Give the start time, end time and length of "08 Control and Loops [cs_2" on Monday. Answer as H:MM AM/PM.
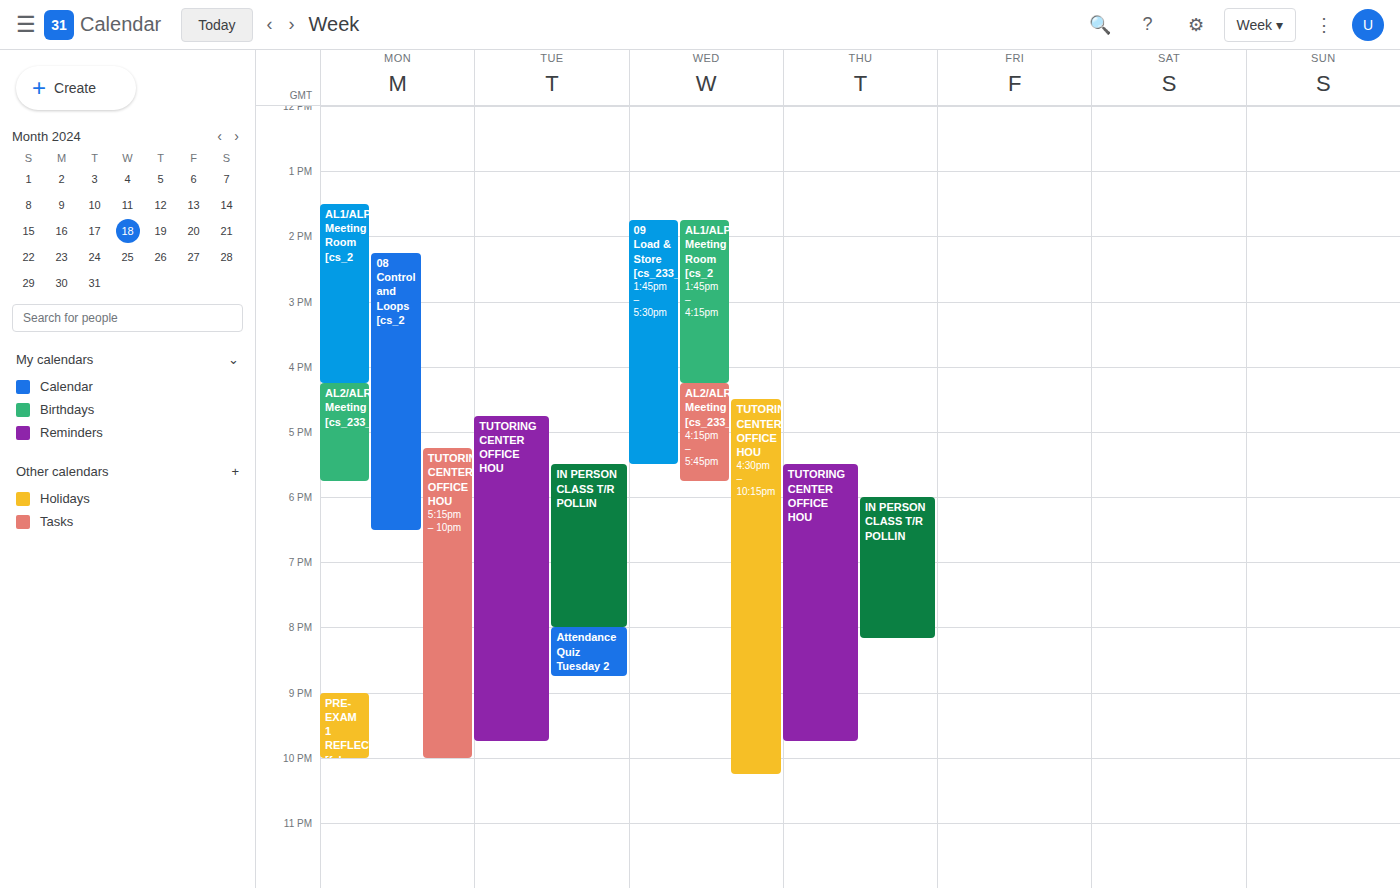
2:15 PM to 6:30 PM, 4 hours 15 minutes